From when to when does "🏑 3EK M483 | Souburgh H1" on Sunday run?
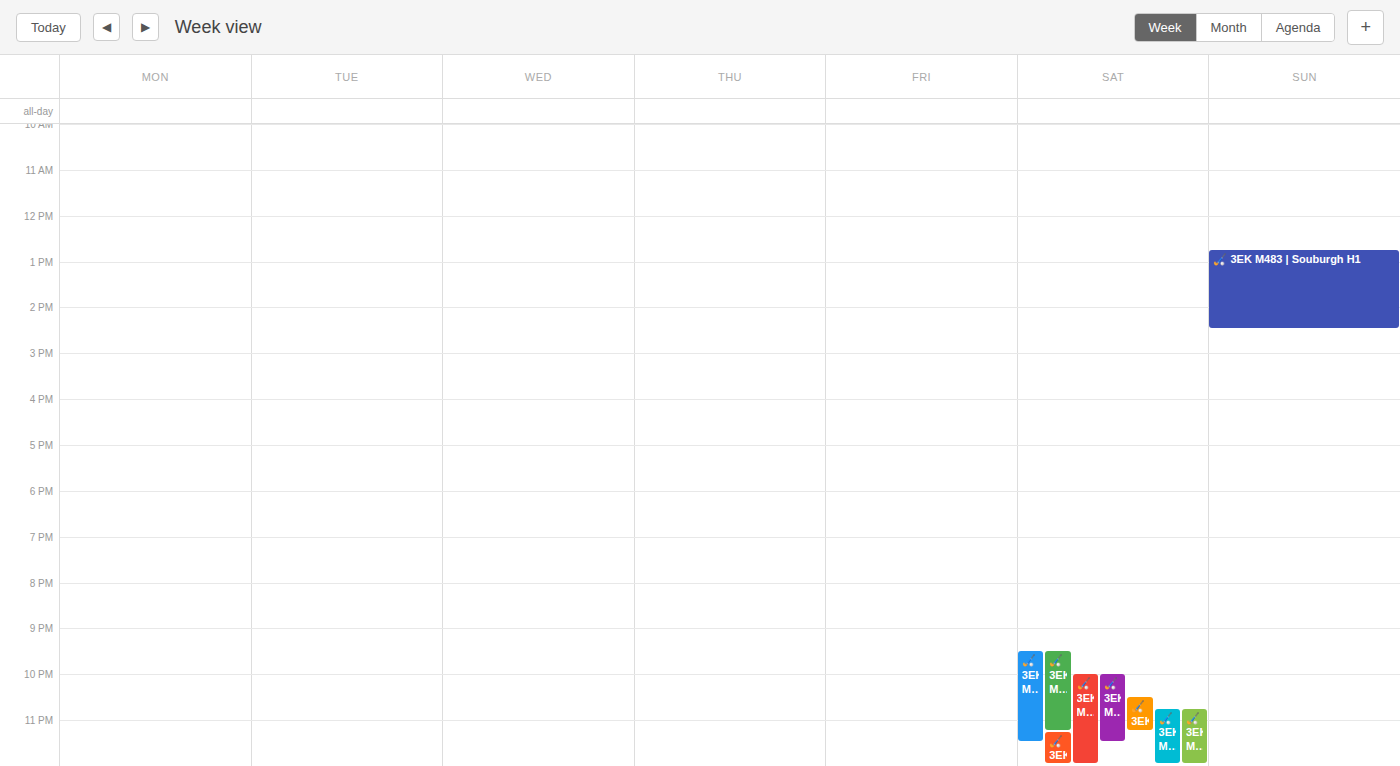
12:45 PM to 2:30 PM